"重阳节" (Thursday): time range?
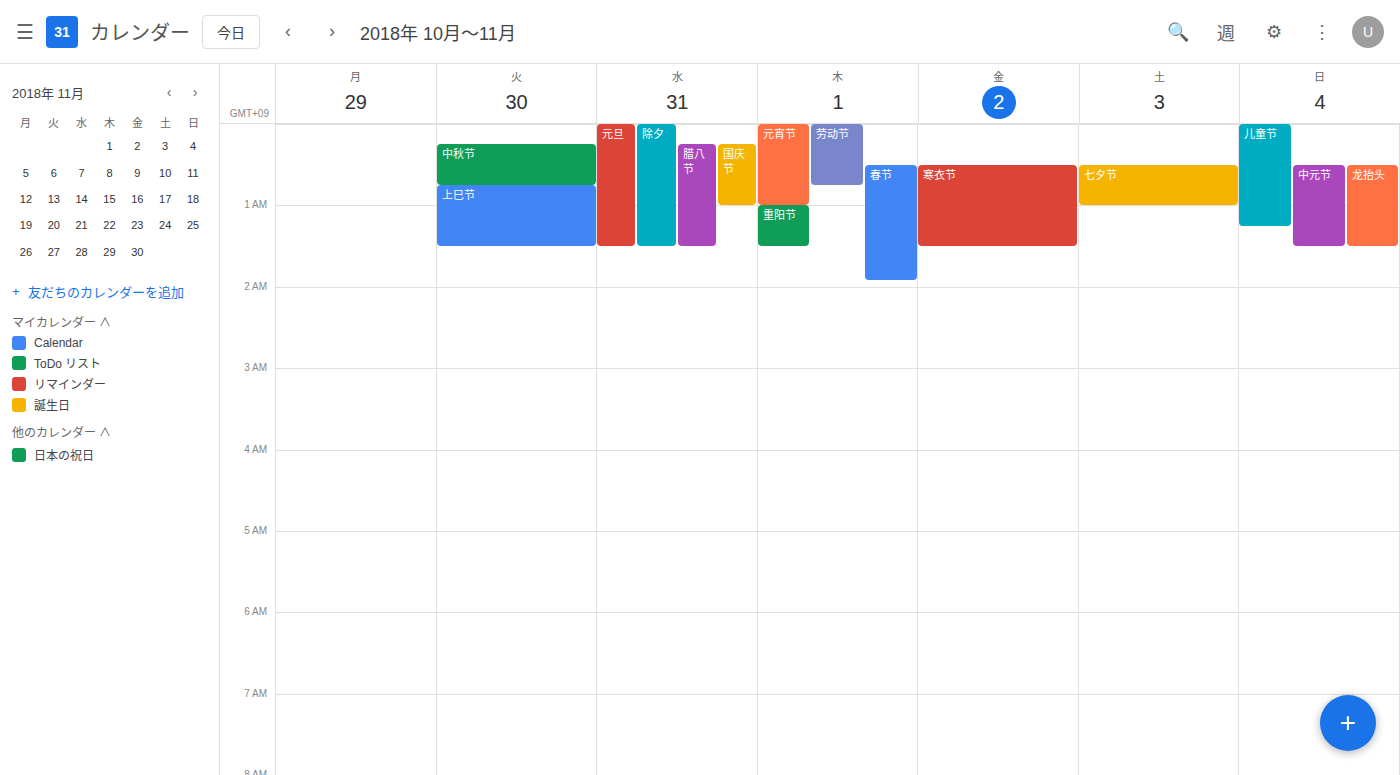
1:00 AM to 1:30 AM